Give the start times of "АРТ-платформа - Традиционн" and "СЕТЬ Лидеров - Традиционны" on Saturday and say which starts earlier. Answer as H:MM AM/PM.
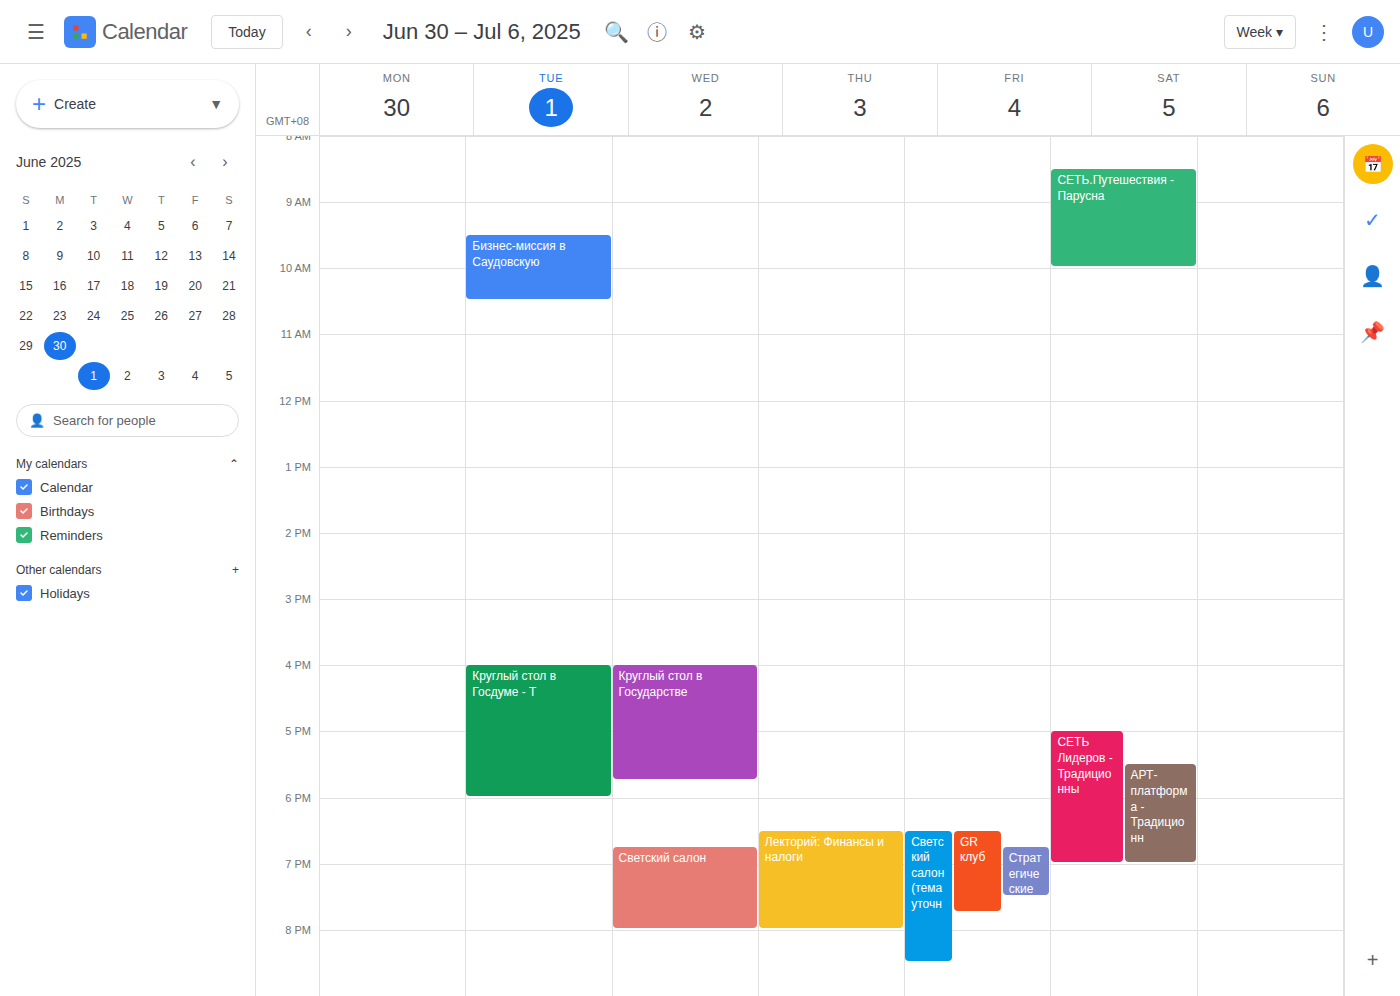
"СЕТЬ Лидеров - Традиционны" 5:00 PM; "АРТ-платформа - Традиционн" 5:30 PM.